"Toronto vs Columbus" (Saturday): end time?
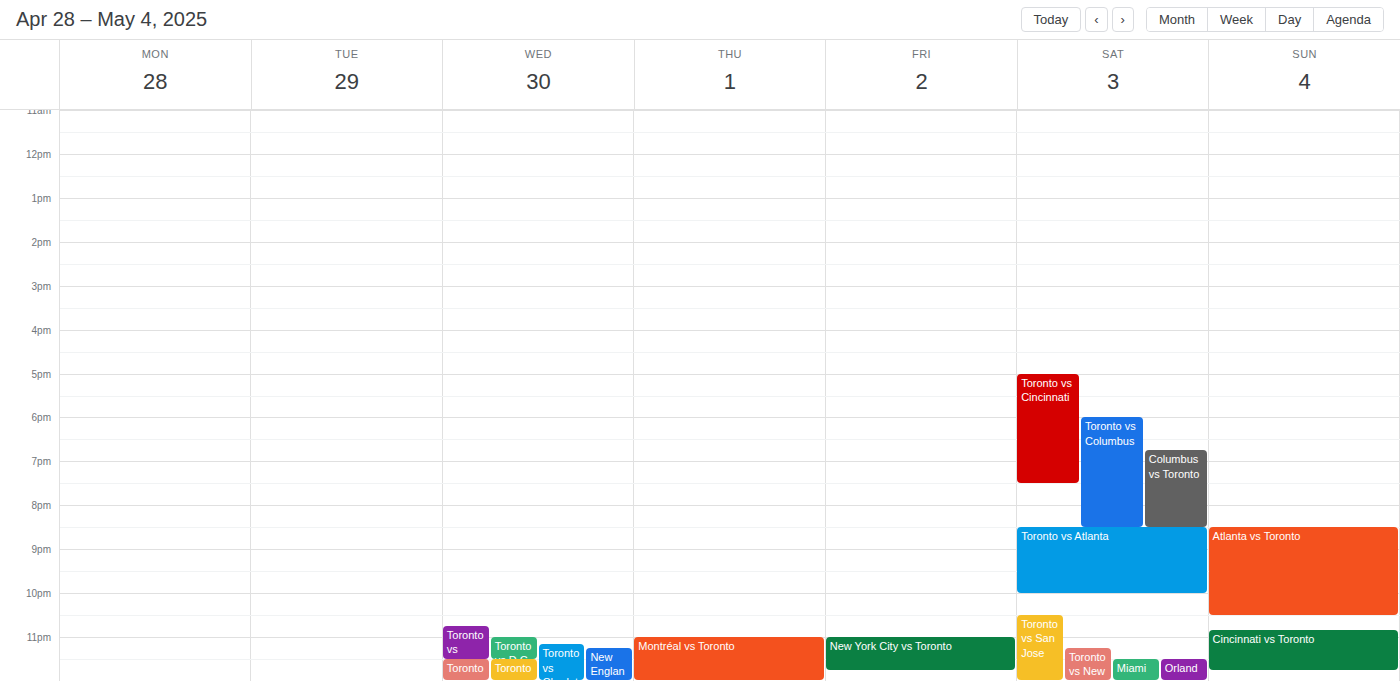
8:30 PM